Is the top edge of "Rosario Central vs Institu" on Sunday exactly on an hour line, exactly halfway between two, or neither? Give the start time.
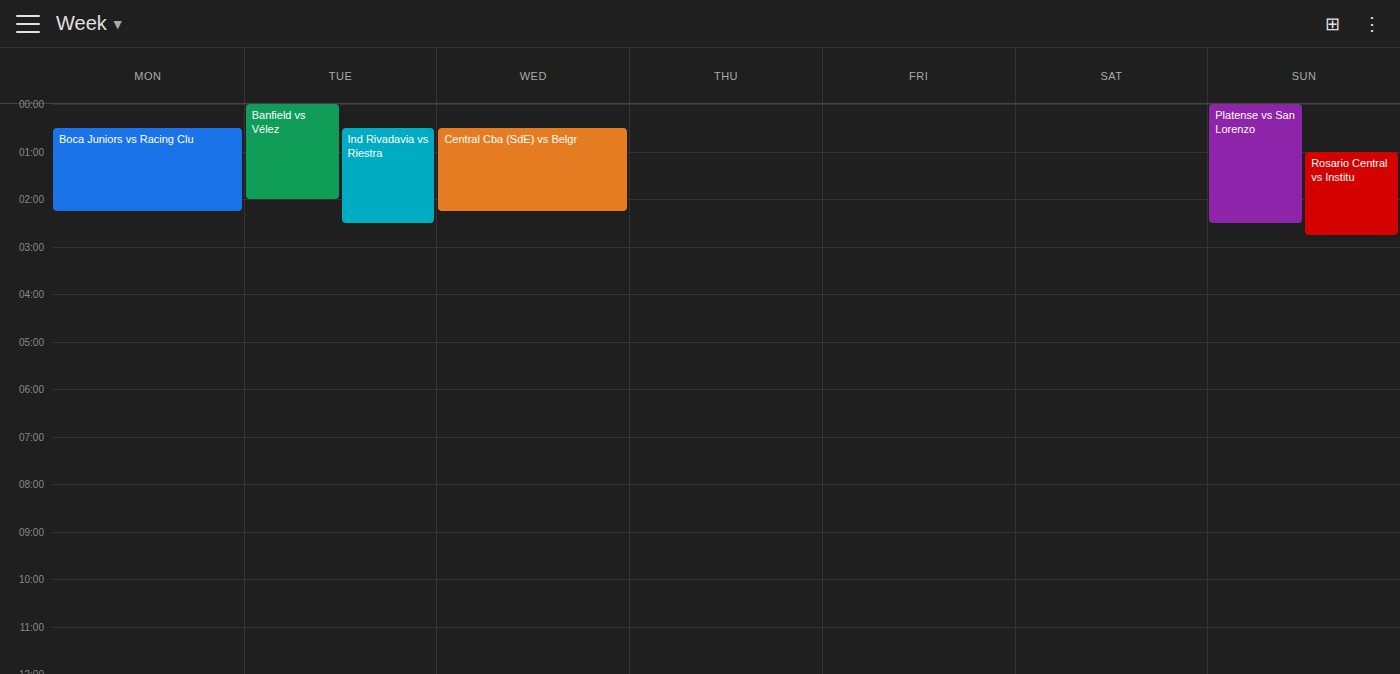
01:00 -- exactly on the 01:00 line.